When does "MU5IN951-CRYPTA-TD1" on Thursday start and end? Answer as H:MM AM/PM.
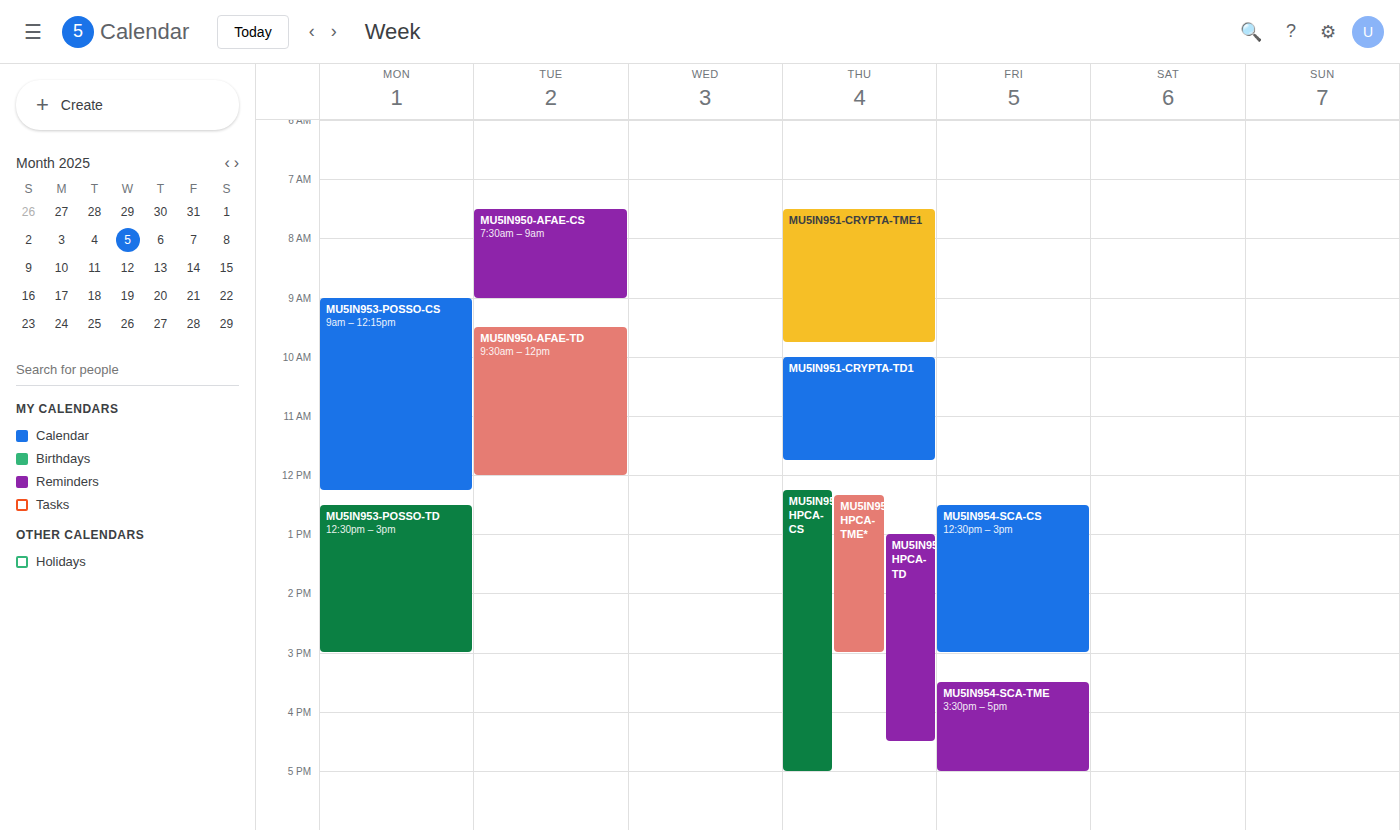
10:00 AM to 11:45 AM